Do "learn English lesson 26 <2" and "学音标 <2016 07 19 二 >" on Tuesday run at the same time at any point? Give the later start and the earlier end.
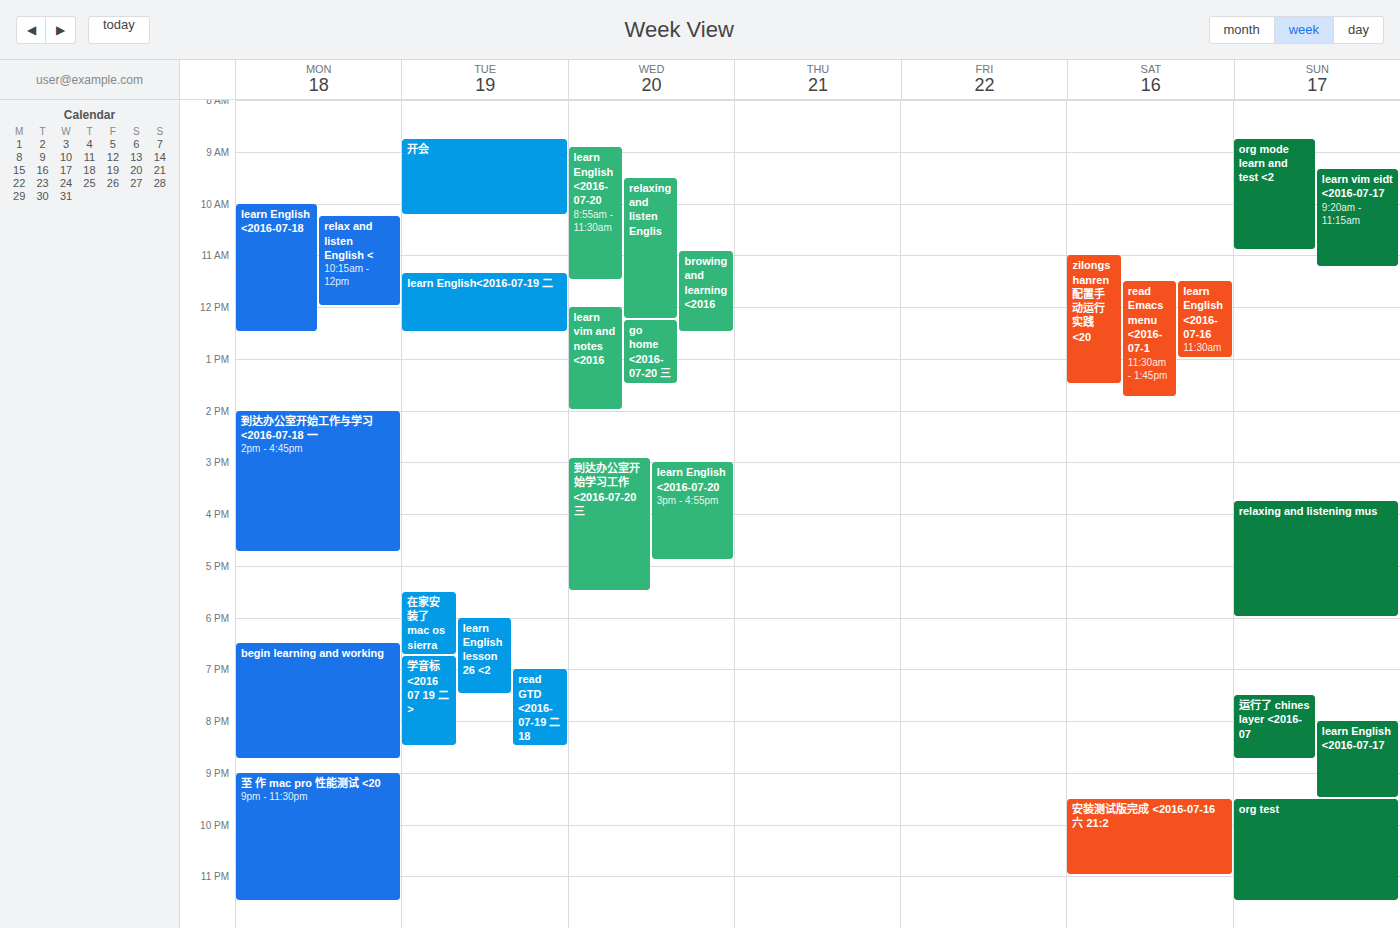
"学音标 <2016 07 19 二 >" starts at 6:45 PM, before "learn English lesson 26 <2" ends at 7:30 PM -- they overlap.